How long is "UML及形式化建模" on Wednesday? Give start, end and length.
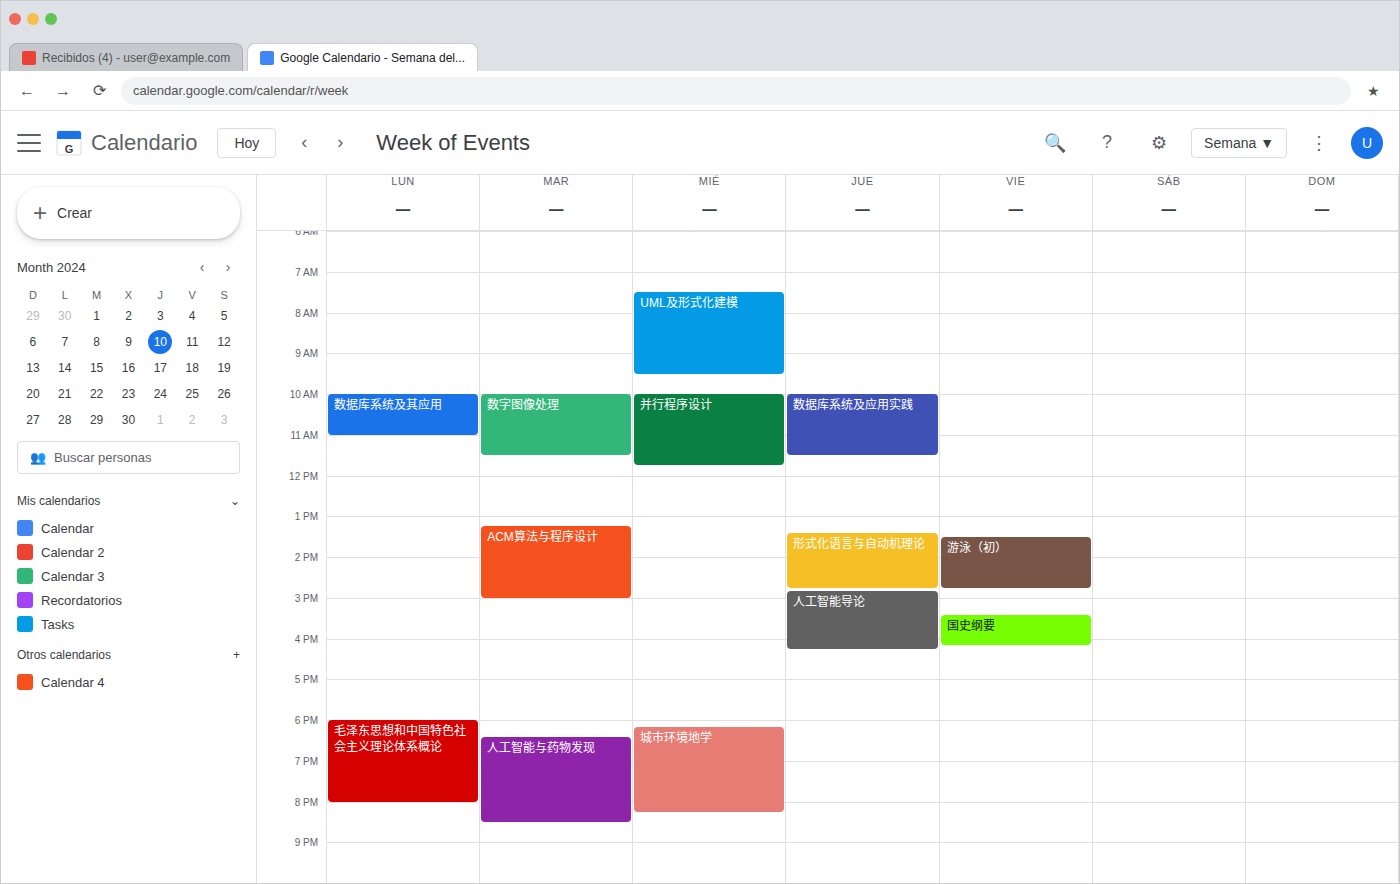
7:30 AM to 9:30 AM, 2 hours